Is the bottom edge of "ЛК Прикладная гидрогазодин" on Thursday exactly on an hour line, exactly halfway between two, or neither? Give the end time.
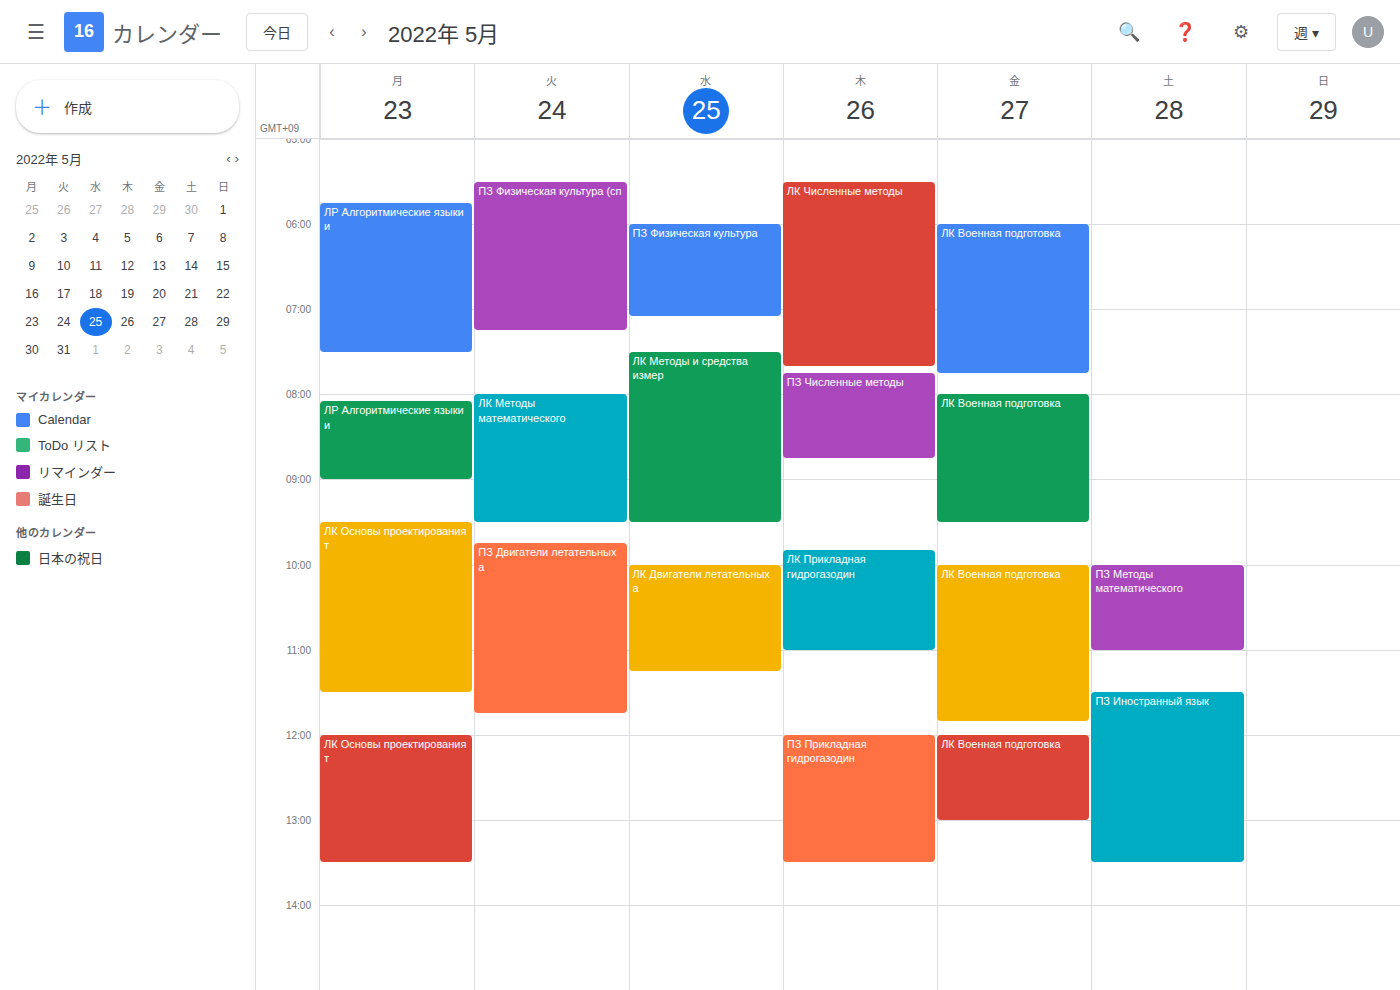
11:00 -- exactly on the 11:00 line.